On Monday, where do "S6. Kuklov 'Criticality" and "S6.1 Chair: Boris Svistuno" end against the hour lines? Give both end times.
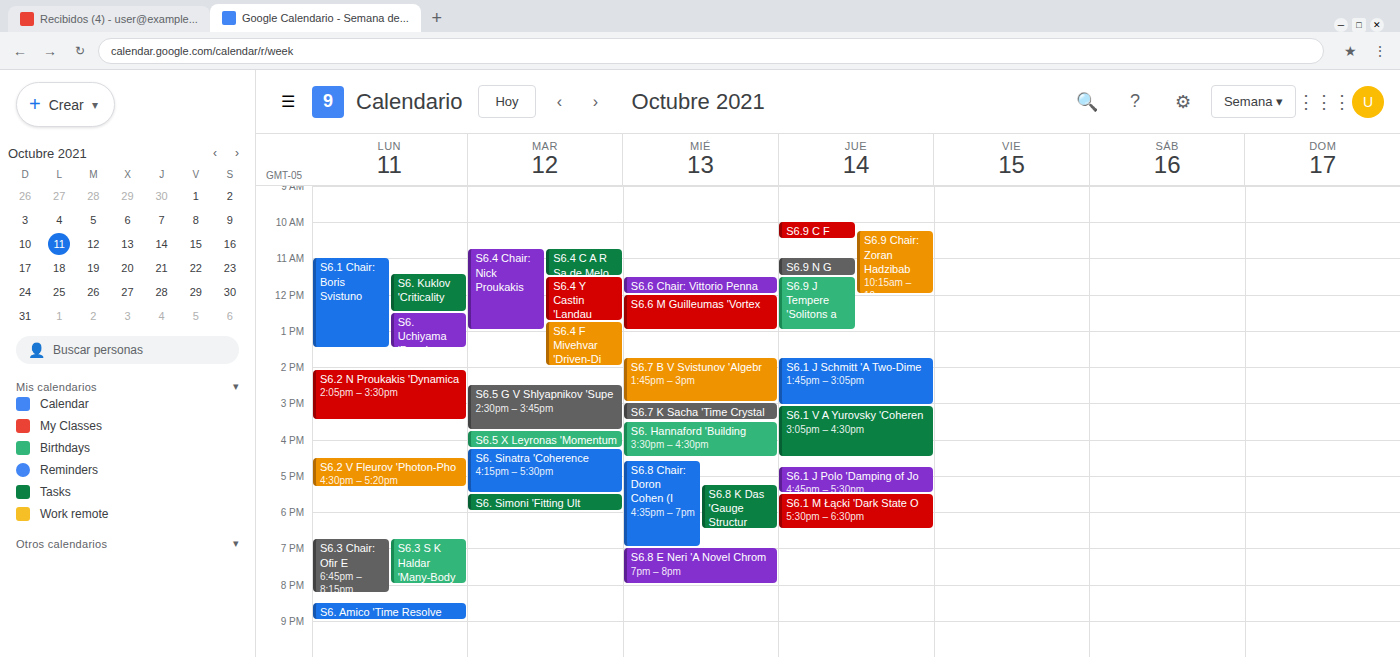
"S6. Kuklov 'Criticality": 12:30, halfway between the 12:00 and 13:00 lines. "S6.1 Chair: Boris Svistuno": 13:30, halfway between the 13:00 and 14:00 lines.